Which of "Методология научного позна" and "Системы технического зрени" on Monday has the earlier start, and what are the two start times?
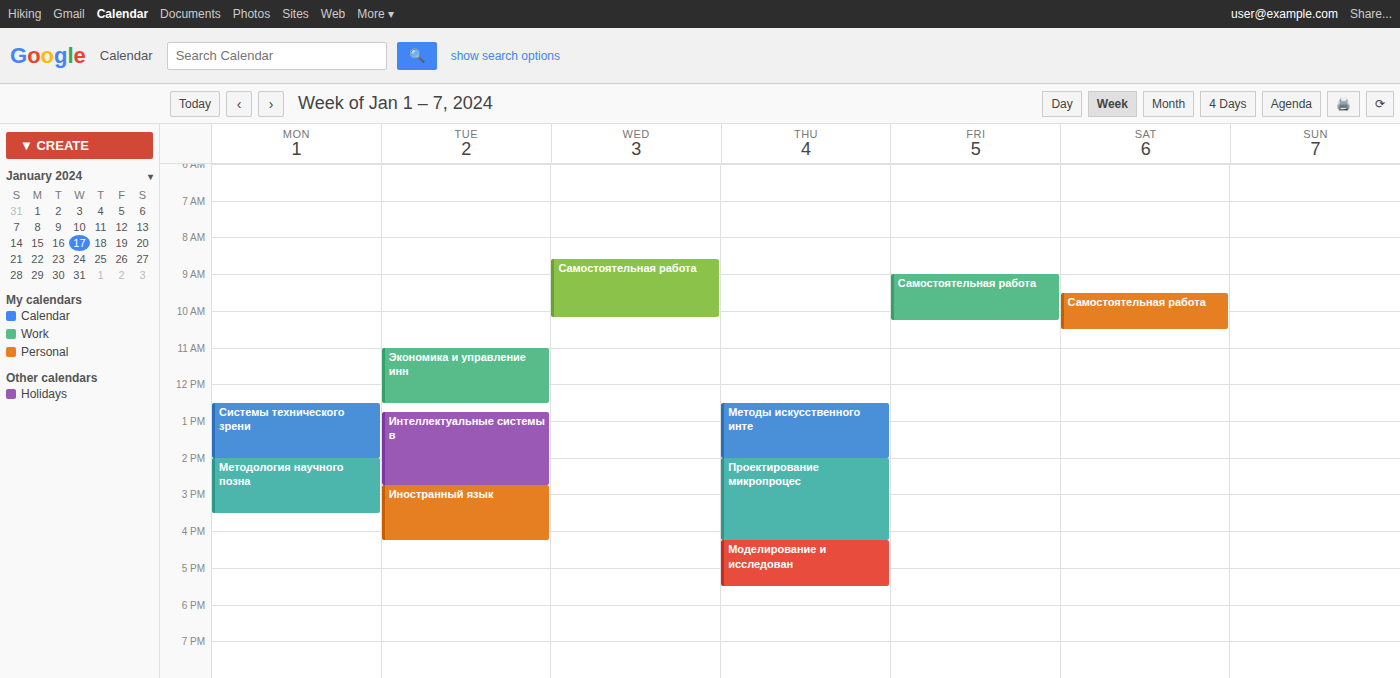
"Системы технического зрени" 12:30 PM; "Методология научного позна" 2:00 PM.